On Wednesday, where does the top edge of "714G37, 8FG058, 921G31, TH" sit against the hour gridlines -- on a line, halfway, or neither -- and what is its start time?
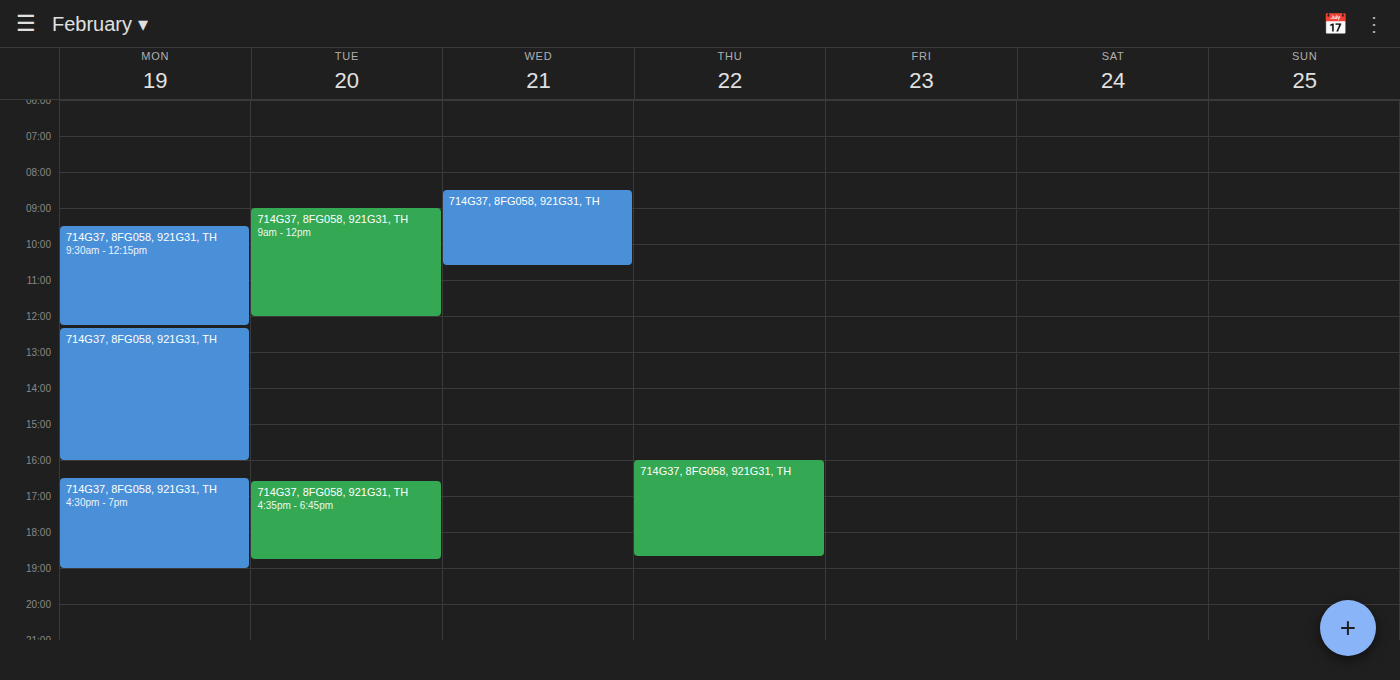
8:30 AM -- halfway between the 8 AM and 9 AM lines.